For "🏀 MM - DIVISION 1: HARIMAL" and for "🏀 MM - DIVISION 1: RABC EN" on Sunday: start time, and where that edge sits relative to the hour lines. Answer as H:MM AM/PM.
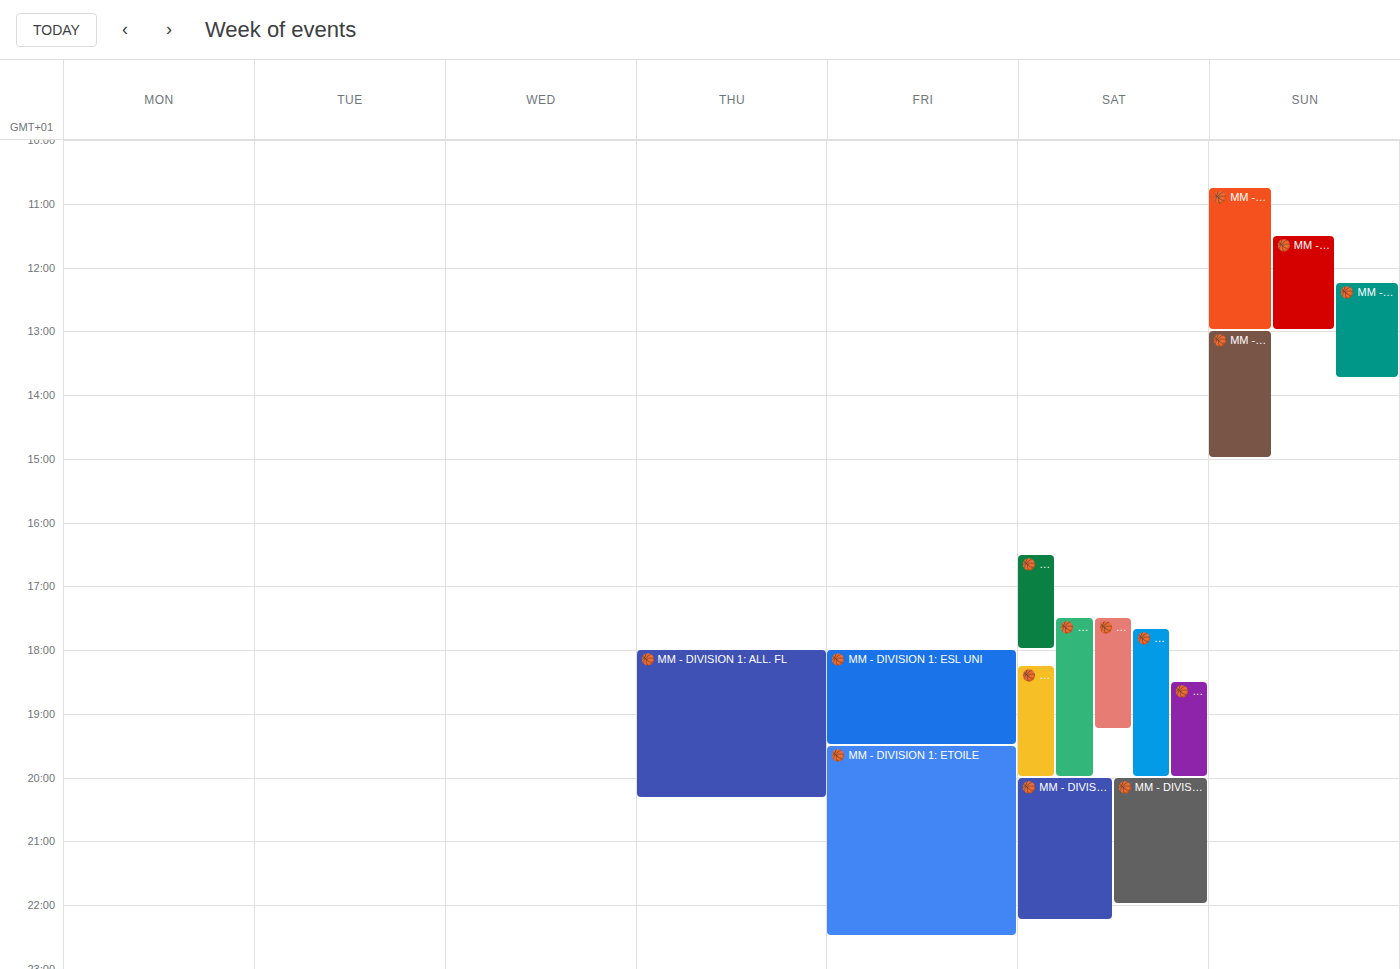
"🏀 MM - DIVISION 1: HARIMAL": 11:30 AM, halfway between the 11 AM and 12 PM lines. "🏀 MM - DIVISION 1: RABC EN": 12:15 PM, neither: a quarter of the way from the 12 PM line to the 1 PM line.